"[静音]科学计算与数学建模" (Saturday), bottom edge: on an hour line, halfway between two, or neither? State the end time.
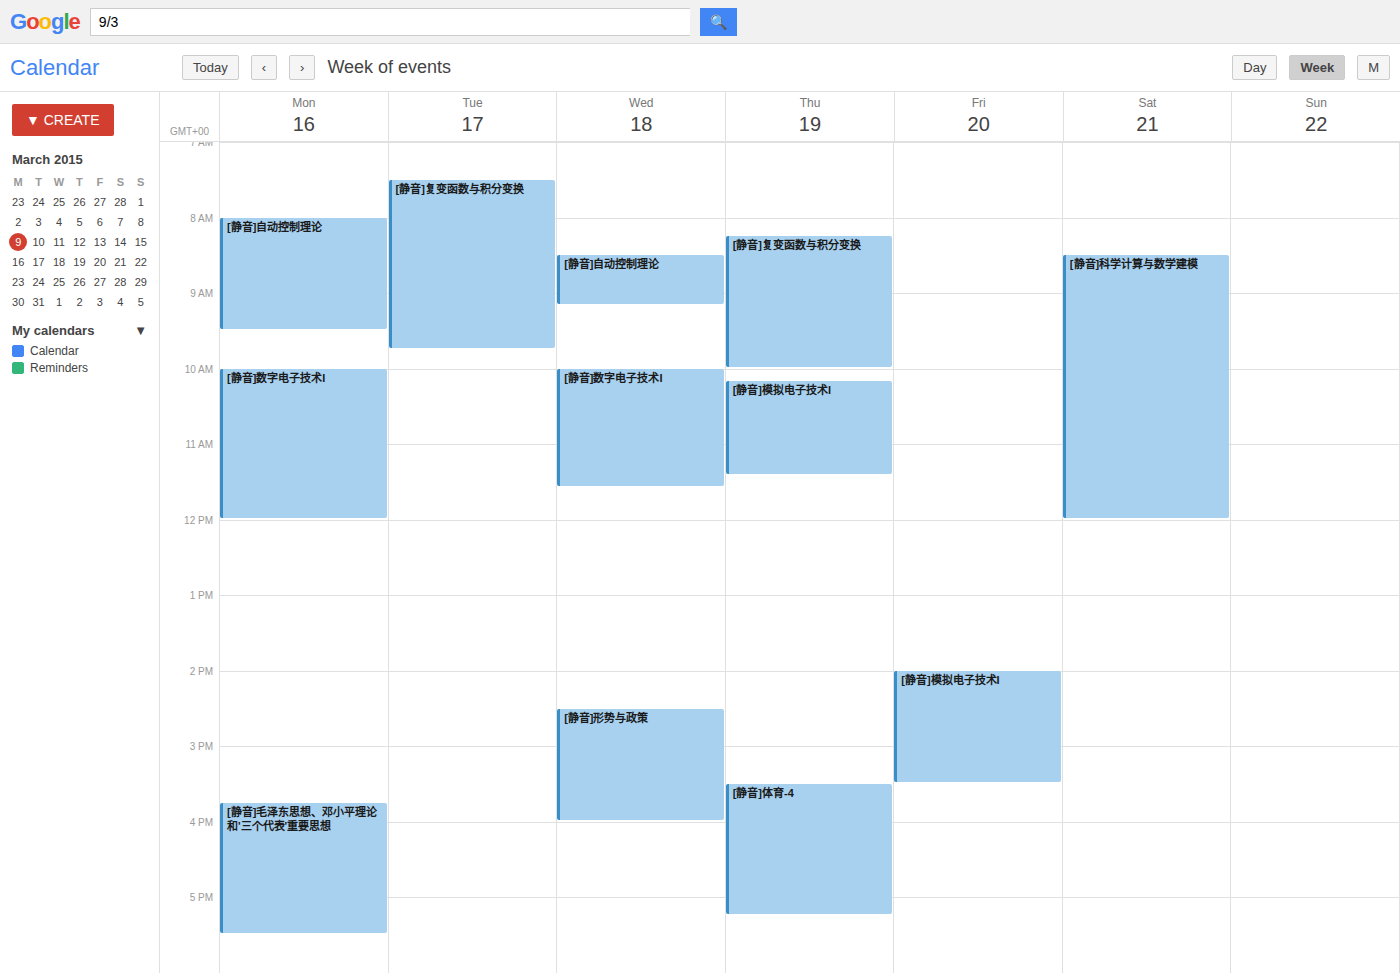
12:00 PM -- exactly on the 12 PM line.